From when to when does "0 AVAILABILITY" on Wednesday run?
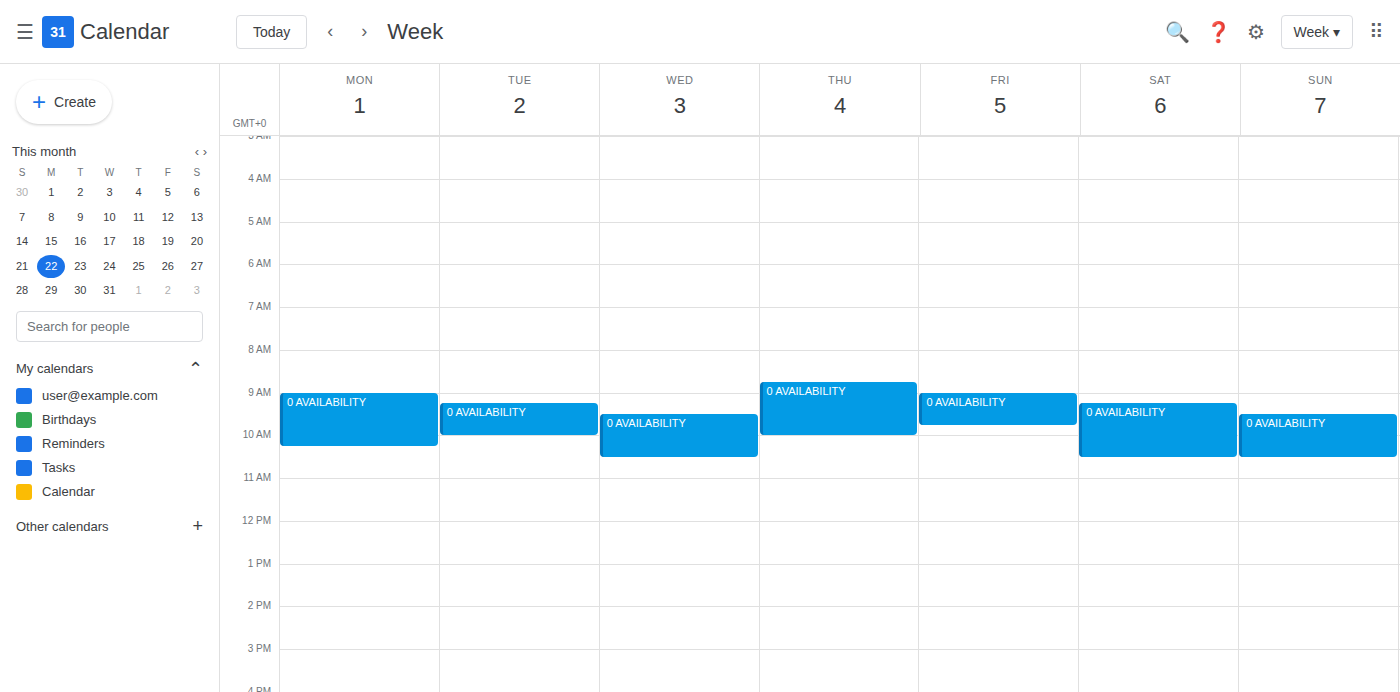
9:30 AM to 10:30 AM